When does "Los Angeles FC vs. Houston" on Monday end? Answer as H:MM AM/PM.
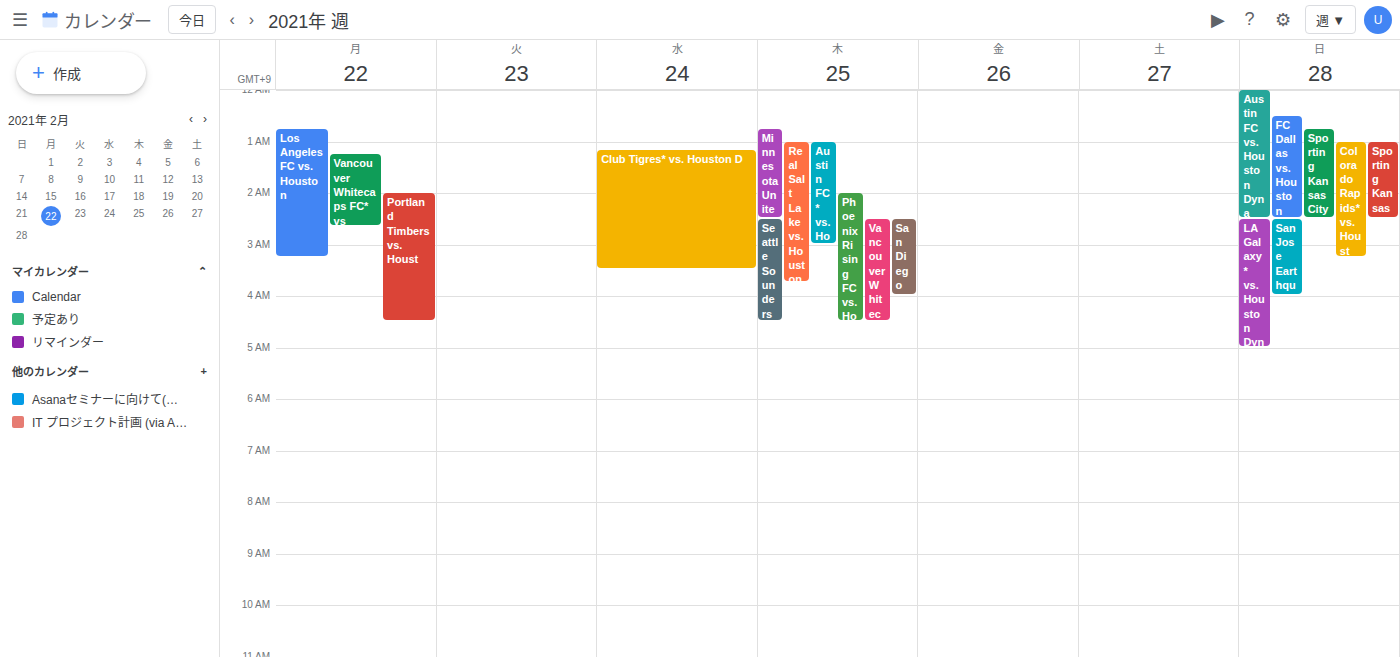
3:15 AM